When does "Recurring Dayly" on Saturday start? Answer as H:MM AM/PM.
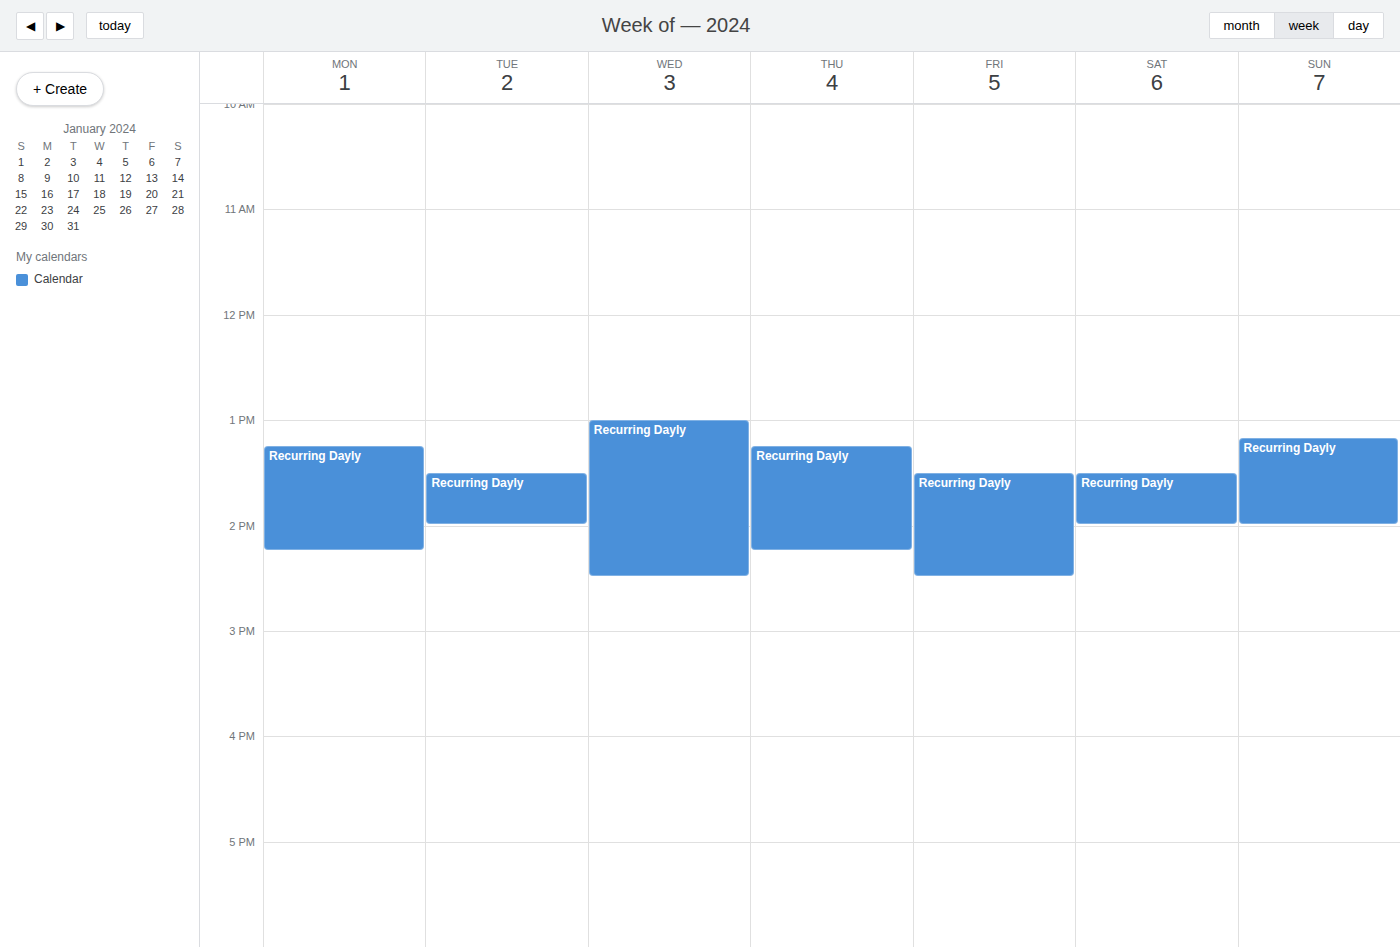
1:30 PM